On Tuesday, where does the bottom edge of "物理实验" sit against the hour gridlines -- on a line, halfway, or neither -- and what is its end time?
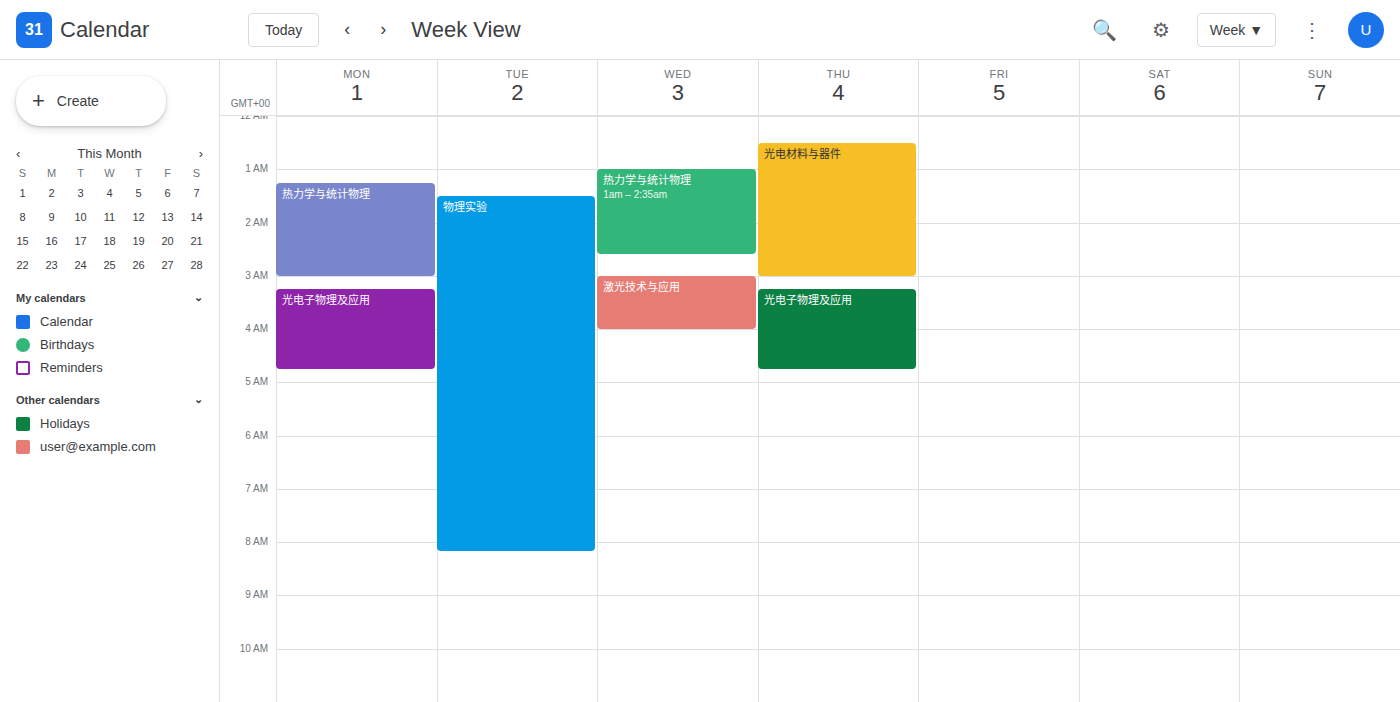
8:10 AM -- neither: 10 minutes below the 8 AM line and 50 minutes above the 9 AM line.